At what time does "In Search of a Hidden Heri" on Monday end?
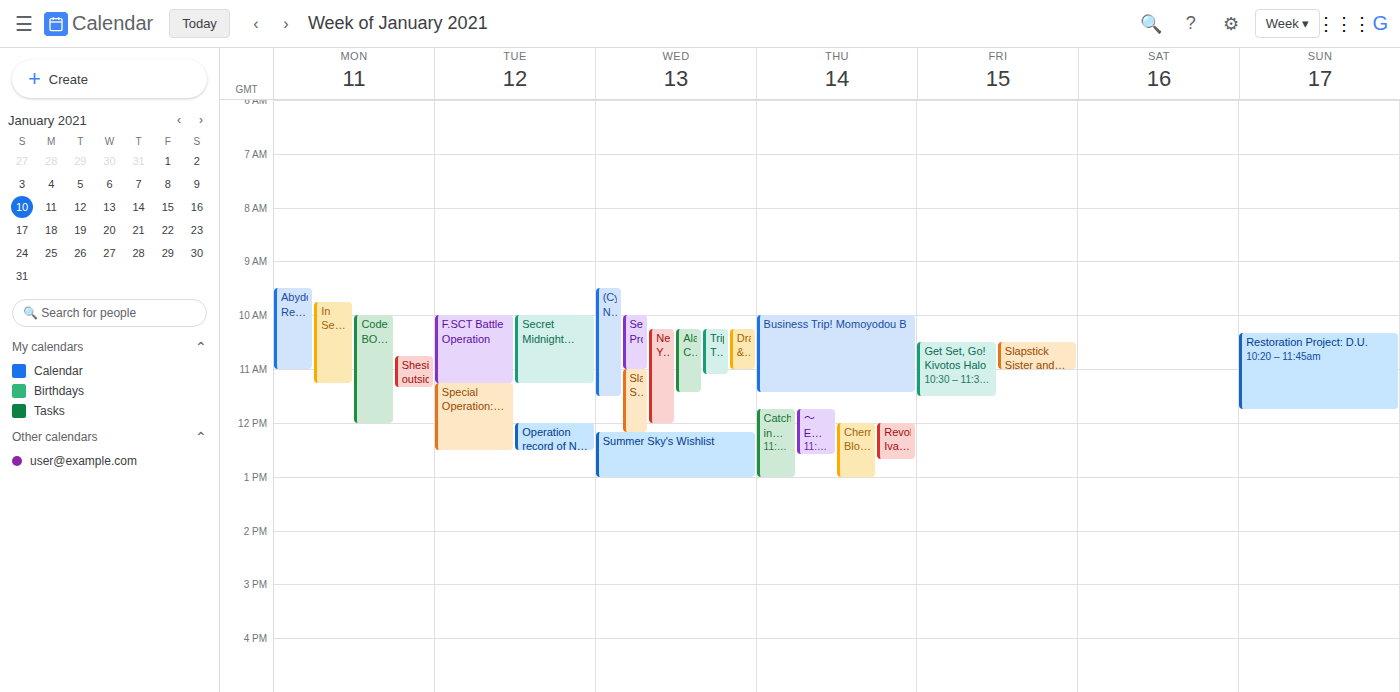
11:15 AM